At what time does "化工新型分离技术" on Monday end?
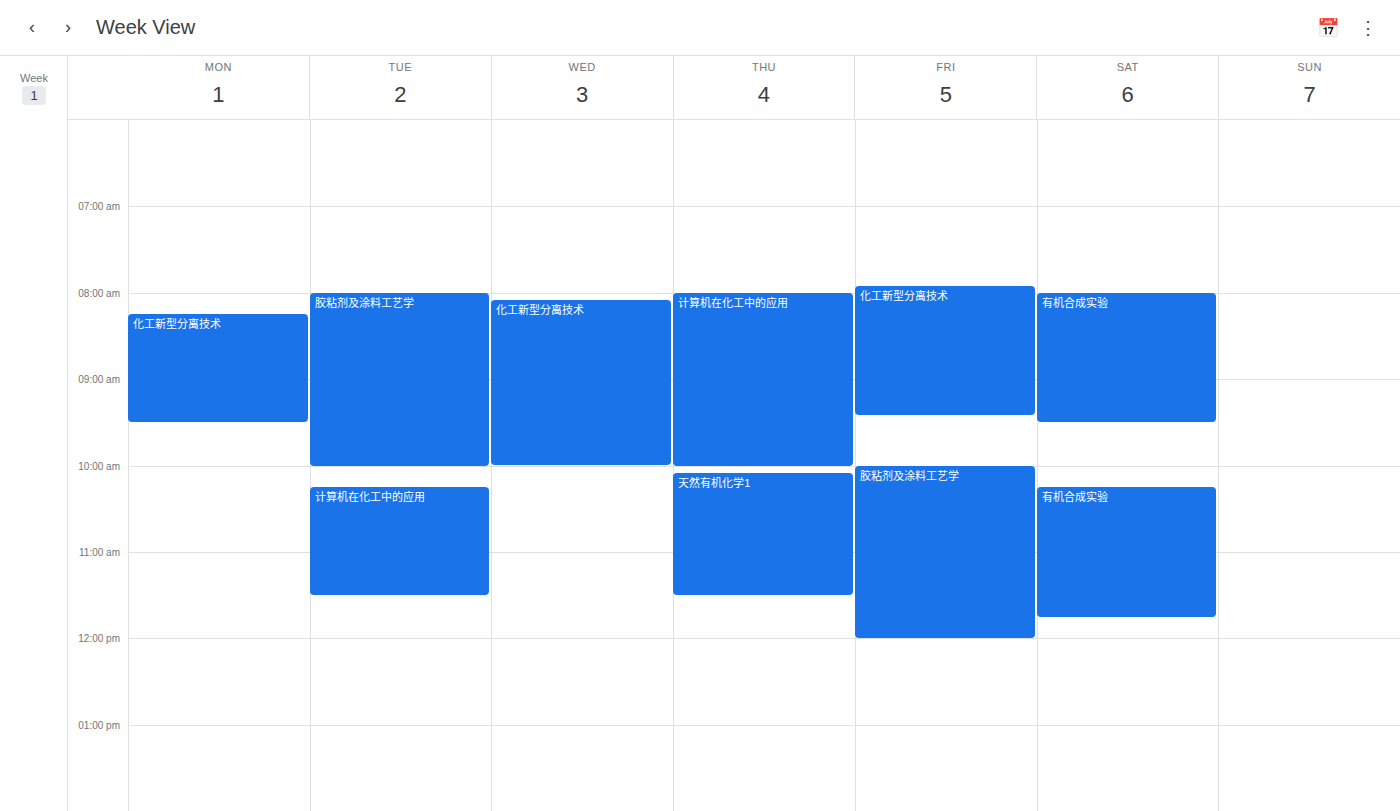
9:30 AM